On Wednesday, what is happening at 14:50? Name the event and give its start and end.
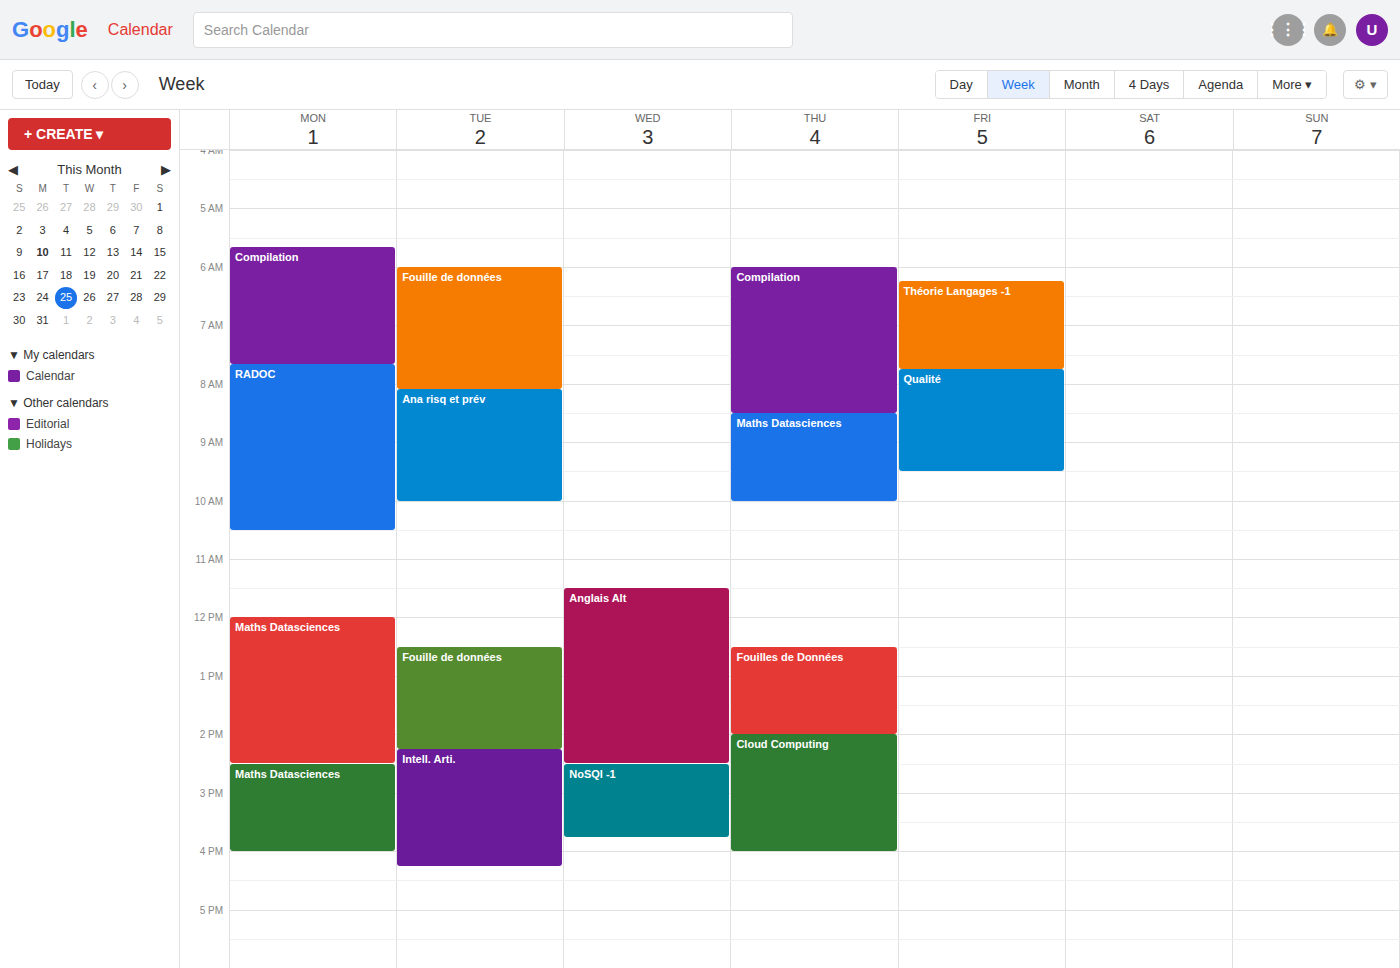
"NoSQl -1", 14:30 to 15:45